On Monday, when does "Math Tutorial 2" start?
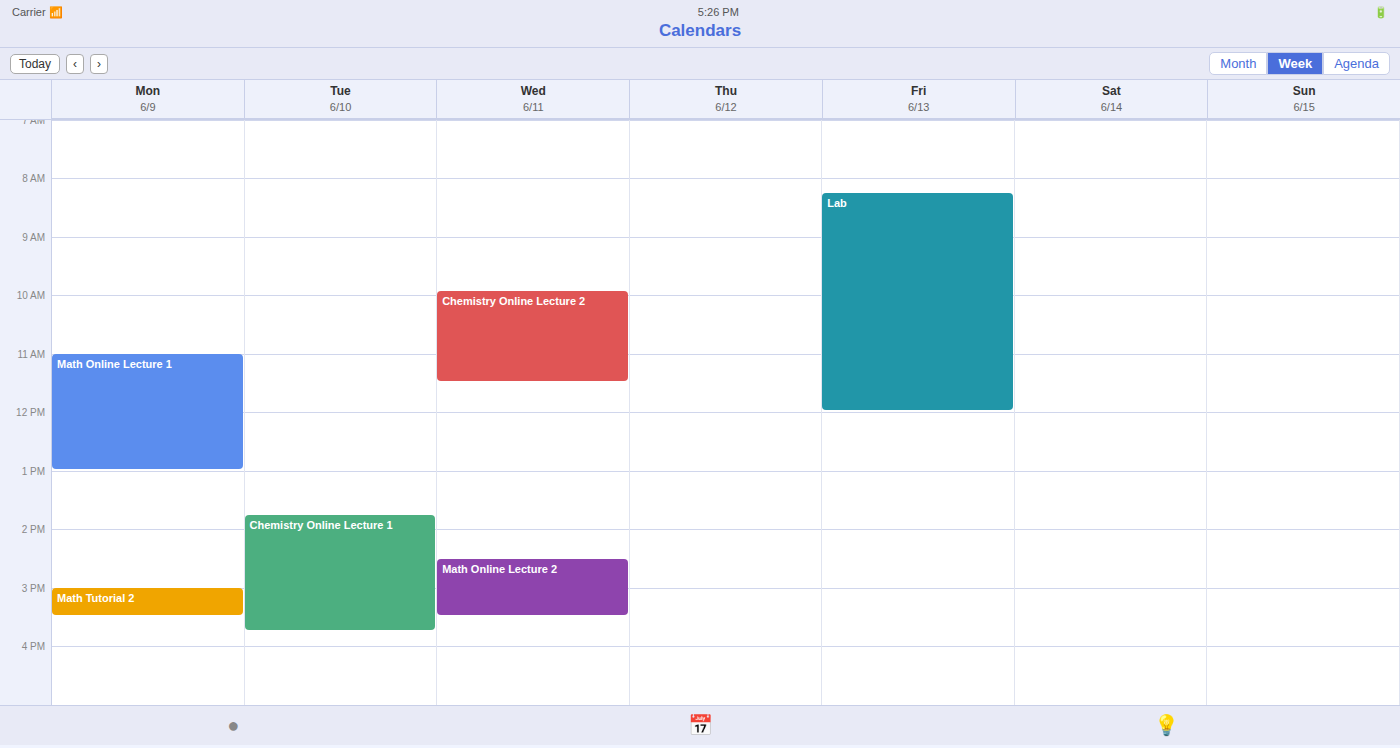
15:00